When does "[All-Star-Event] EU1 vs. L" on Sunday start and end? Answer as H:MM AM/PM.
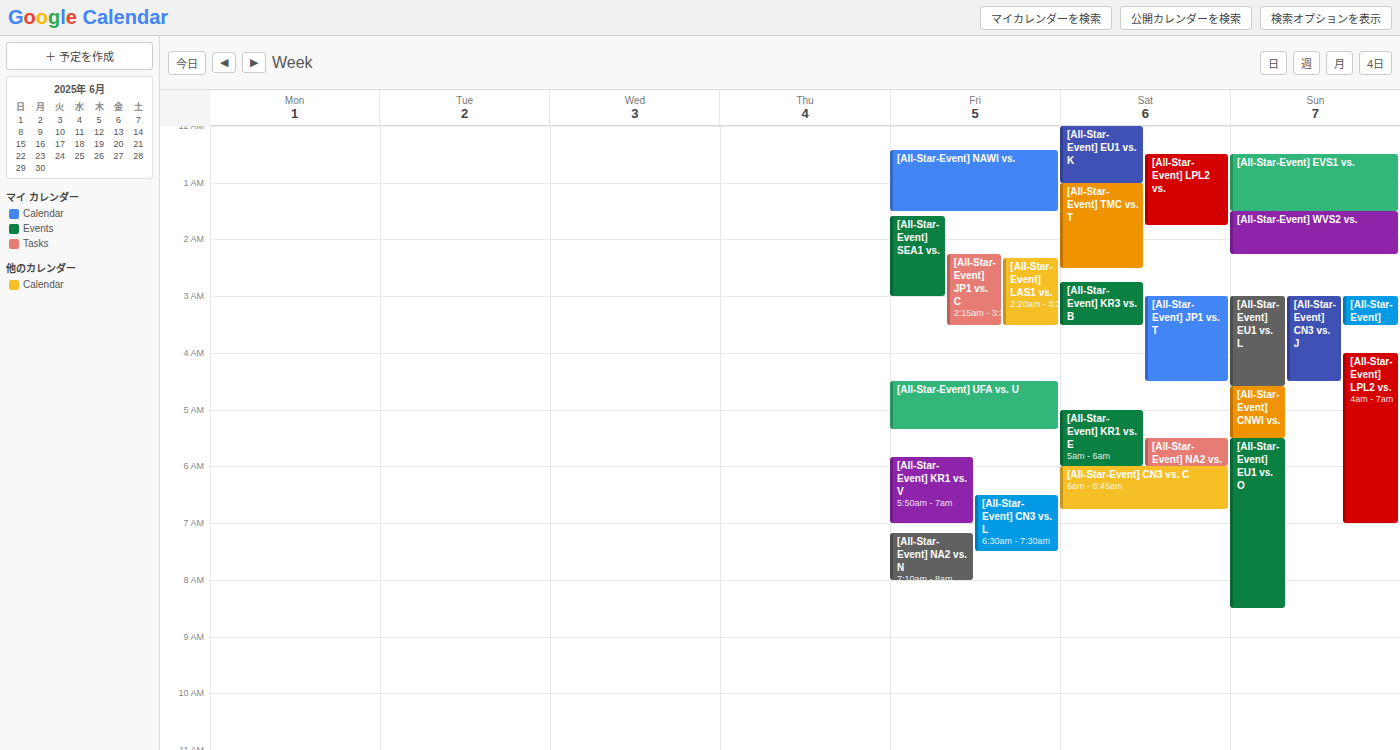
3:00 AM to 4:35 AM